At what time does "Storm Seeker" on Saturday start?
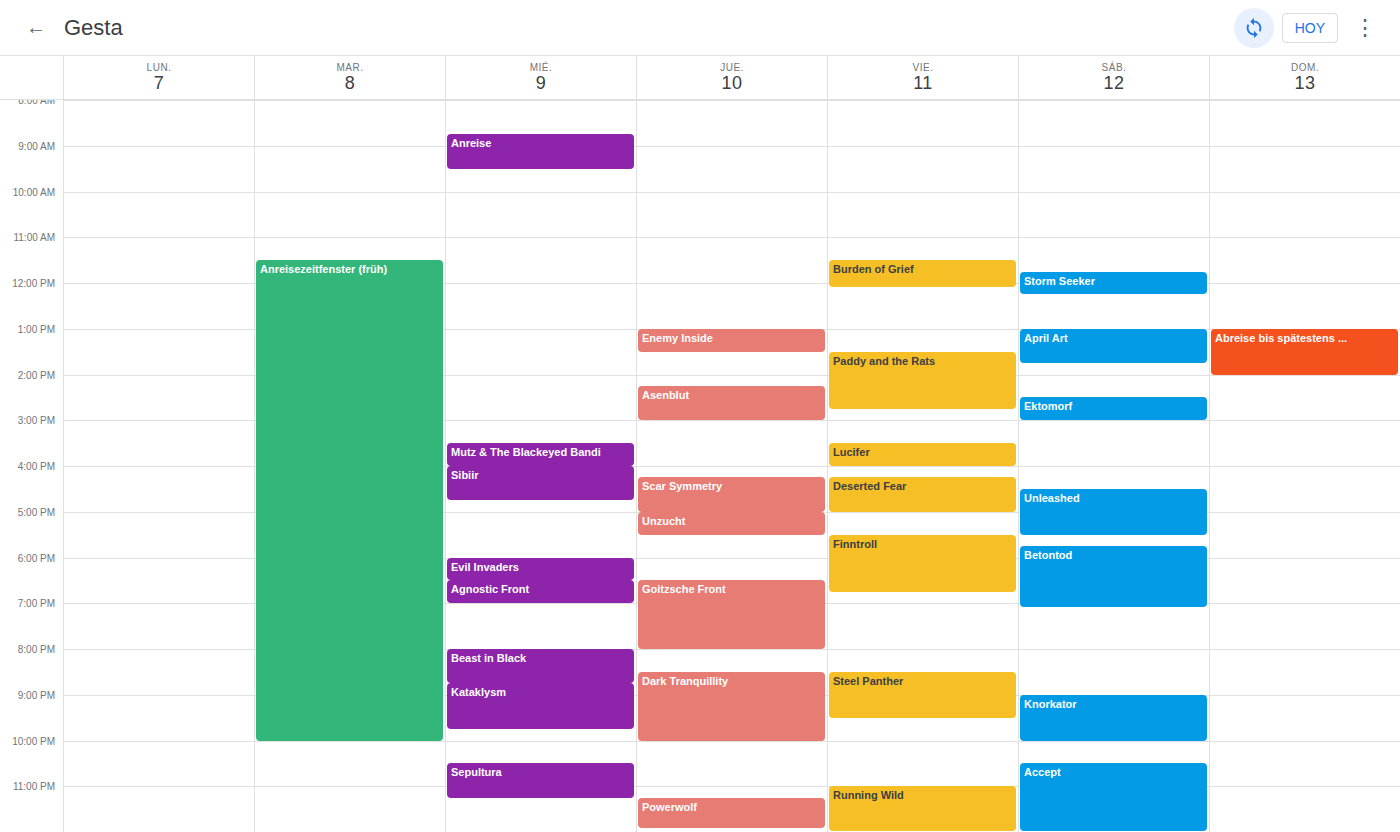
11:45 AM